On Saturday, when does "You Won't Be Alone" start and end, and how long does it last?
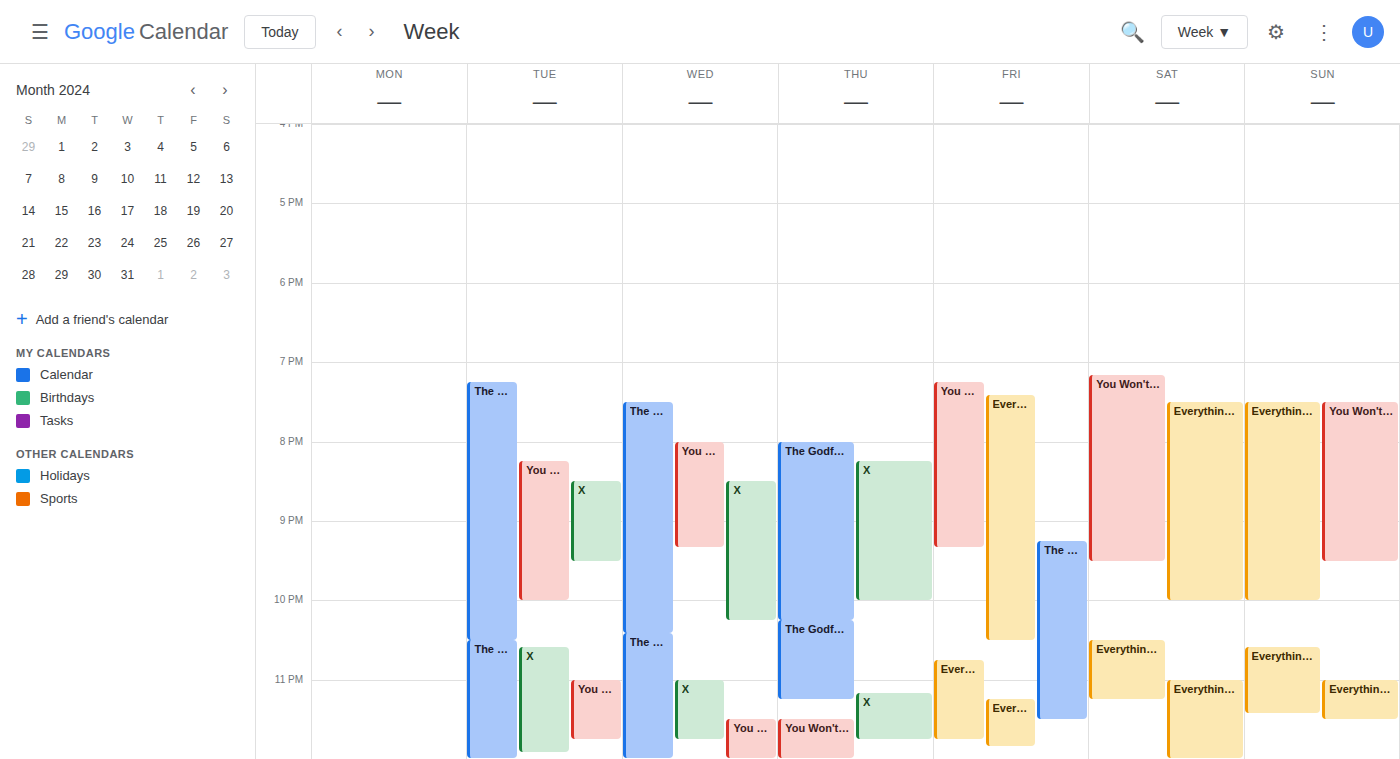
7:10 PM to 9:30 PM, 2 hours 20 minutes